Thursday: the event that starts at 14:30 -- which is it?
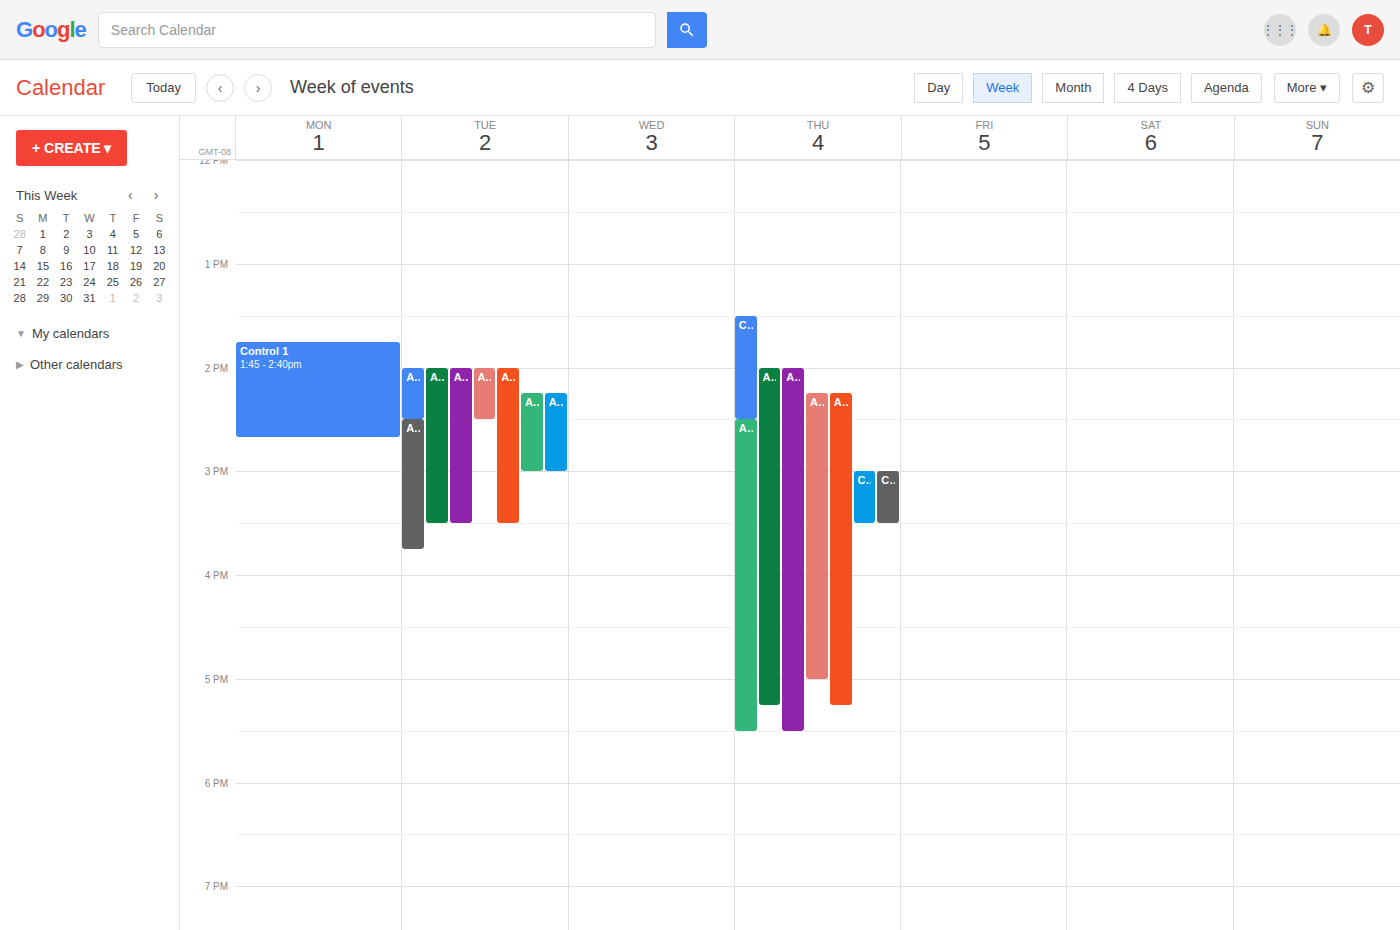
"Actividad 15"